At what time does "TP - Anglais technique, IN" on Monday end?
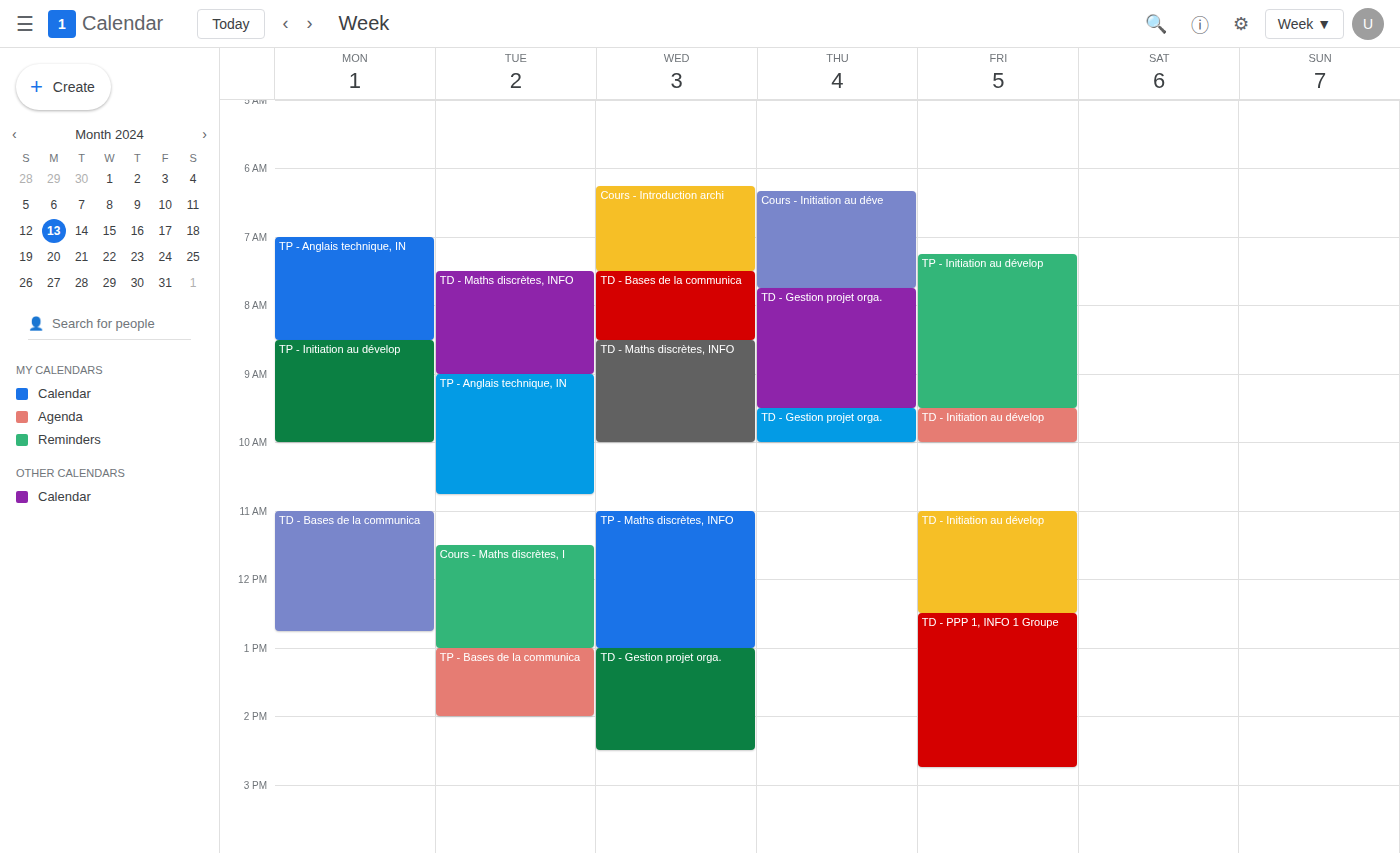
8:30 AM